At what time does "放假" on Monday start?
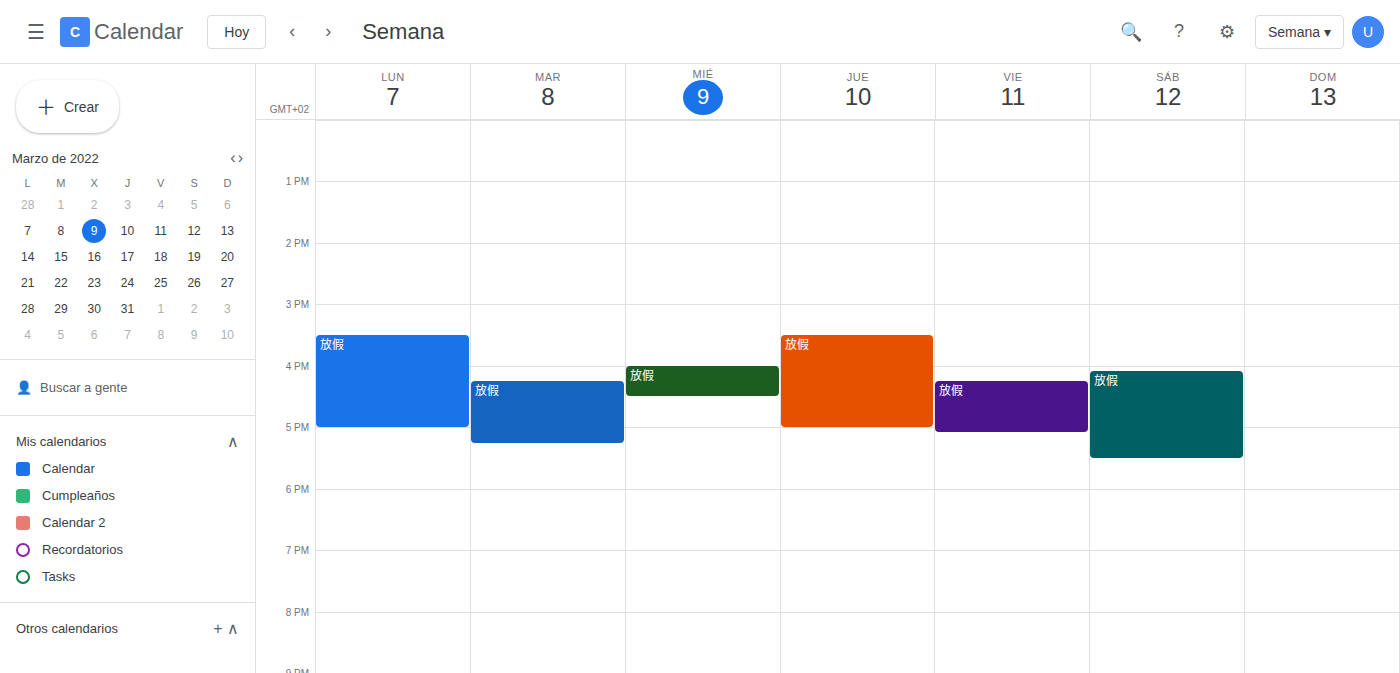
15:30